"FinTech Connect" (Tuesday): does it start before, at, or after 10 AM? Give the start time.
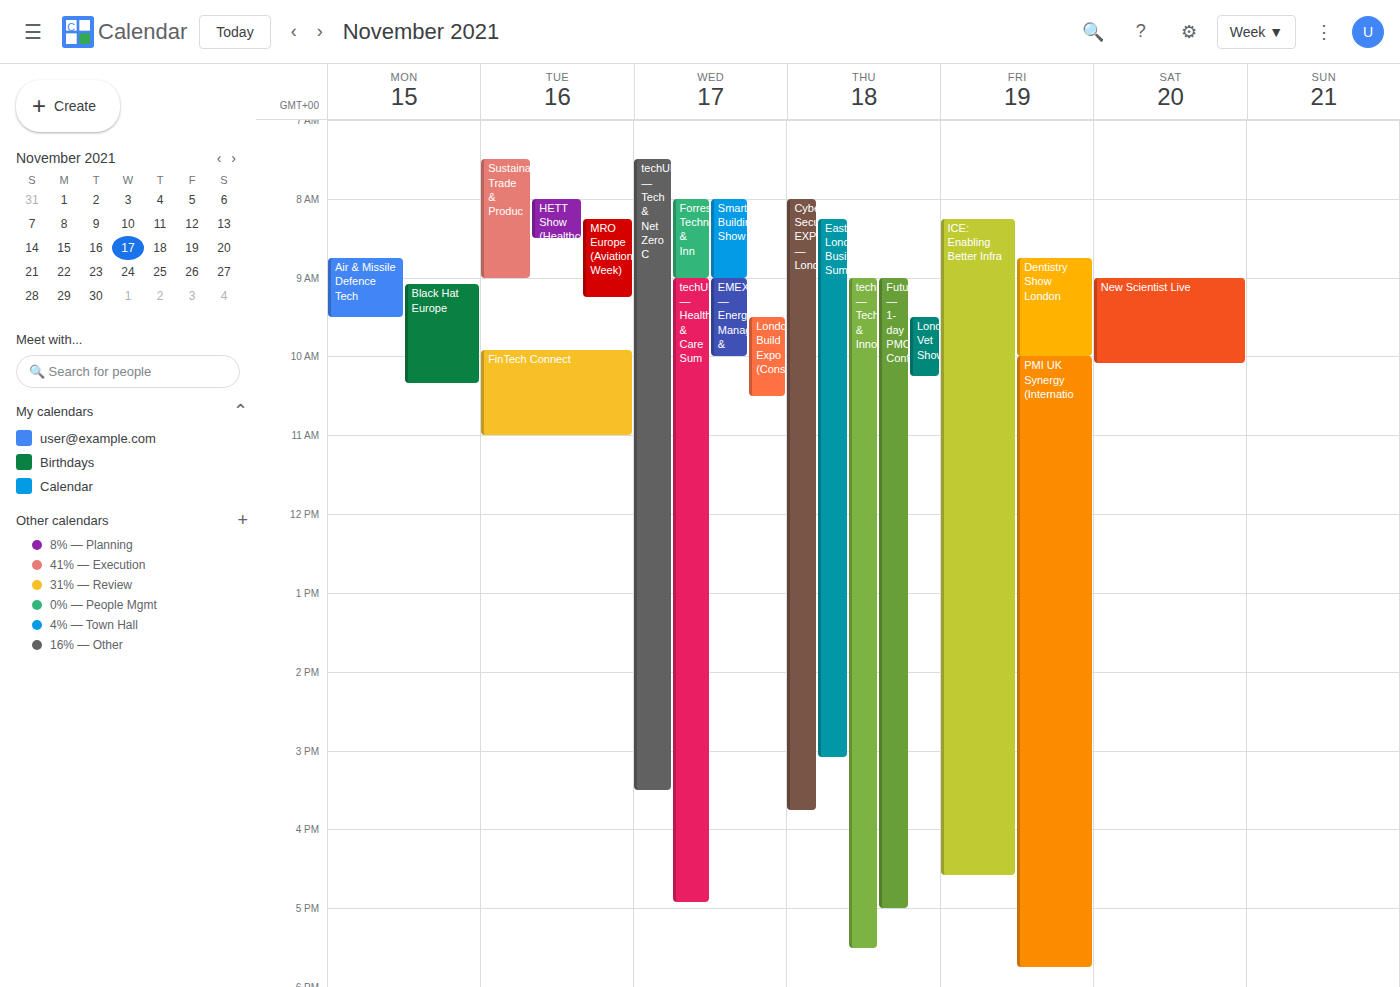
9:55 AM -- before 10 AM, 5 minutes above the 10 AM line.